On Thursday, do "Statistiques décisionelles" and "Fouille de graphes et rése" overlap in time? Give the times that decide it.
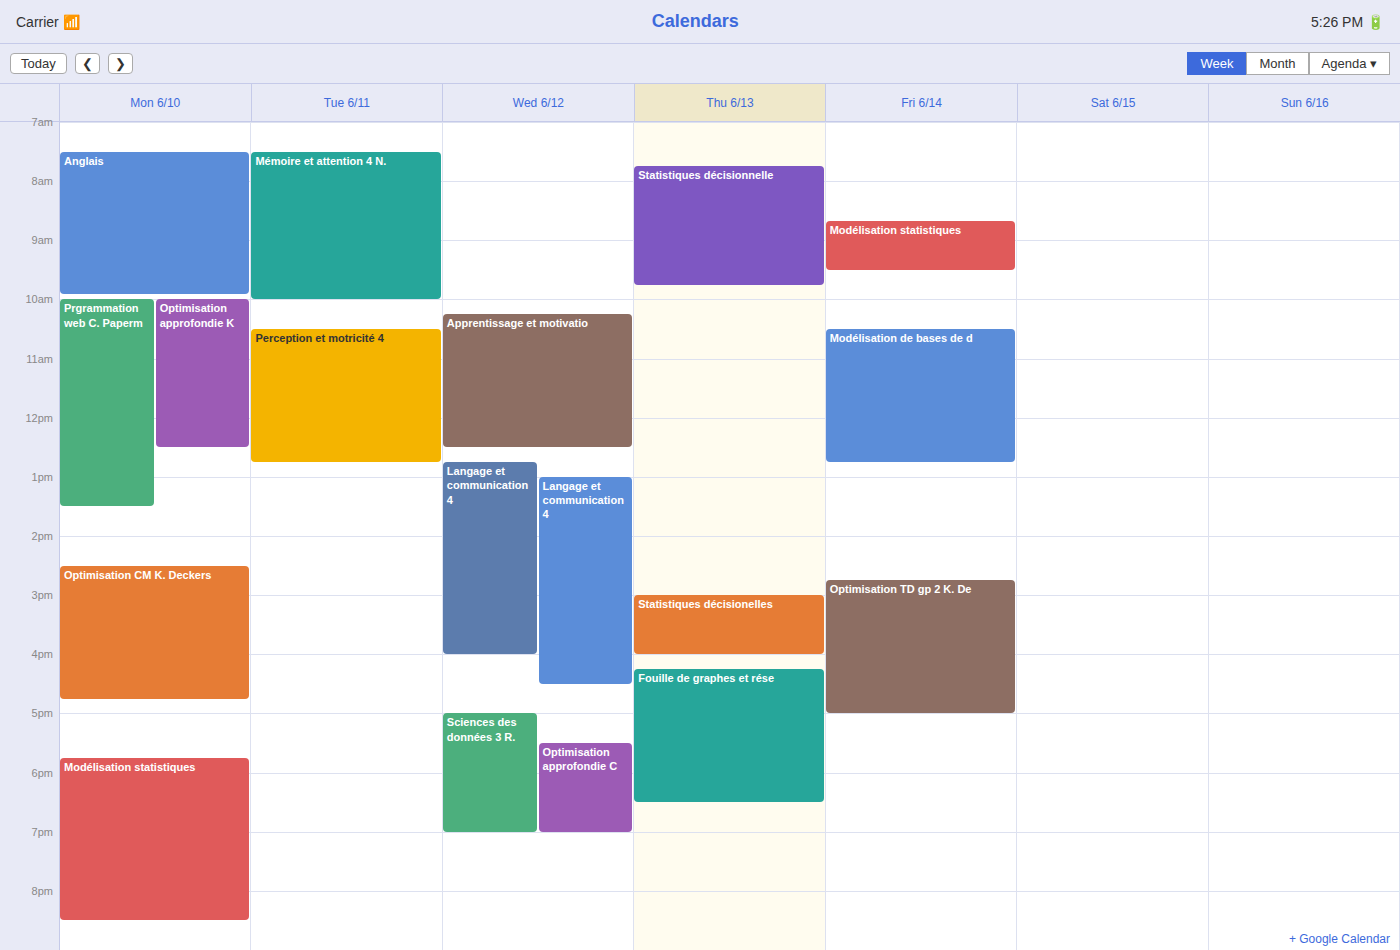
"Statistiques décisionelles" ends at 4:00 PM and "Fouille de graphes et rése" starts at 4:15 PM -- no overlap.